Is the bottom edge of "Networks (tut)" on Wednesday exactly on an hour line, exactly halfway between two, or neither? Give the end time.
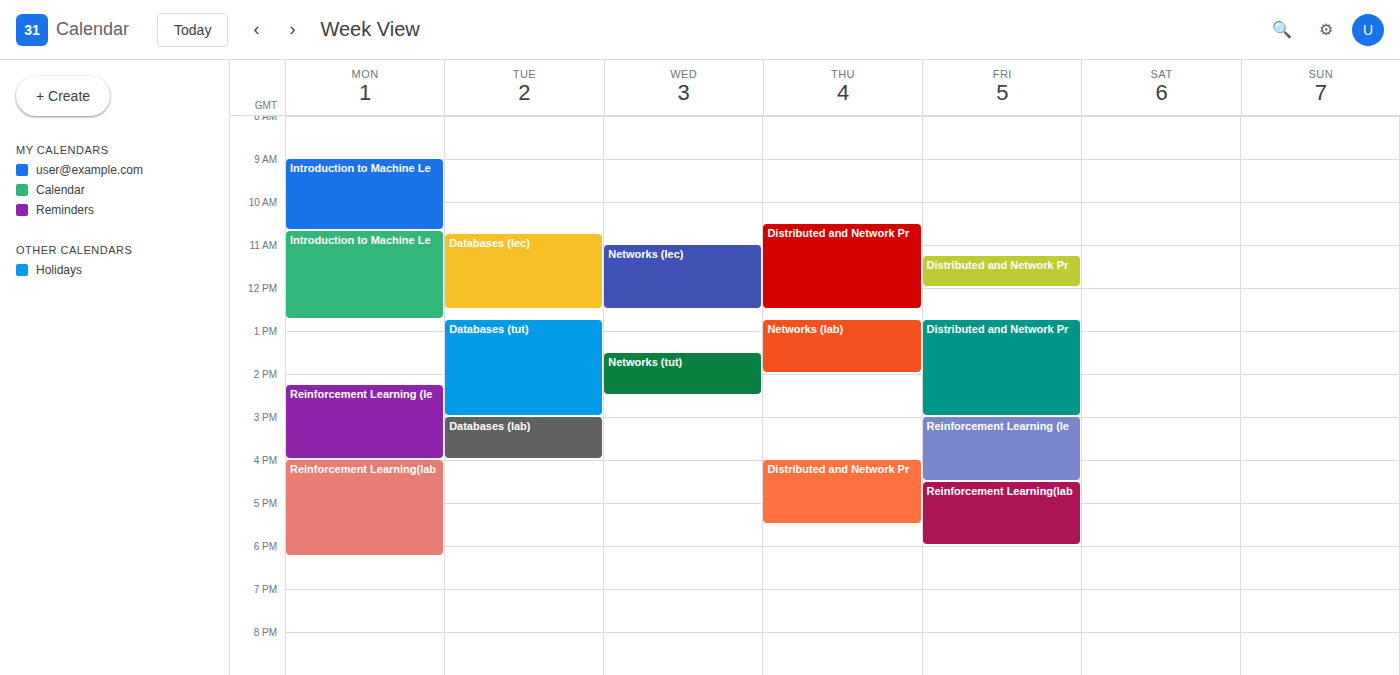
2:30 PM -- halfway between the 2 PM and 3 PM lines.